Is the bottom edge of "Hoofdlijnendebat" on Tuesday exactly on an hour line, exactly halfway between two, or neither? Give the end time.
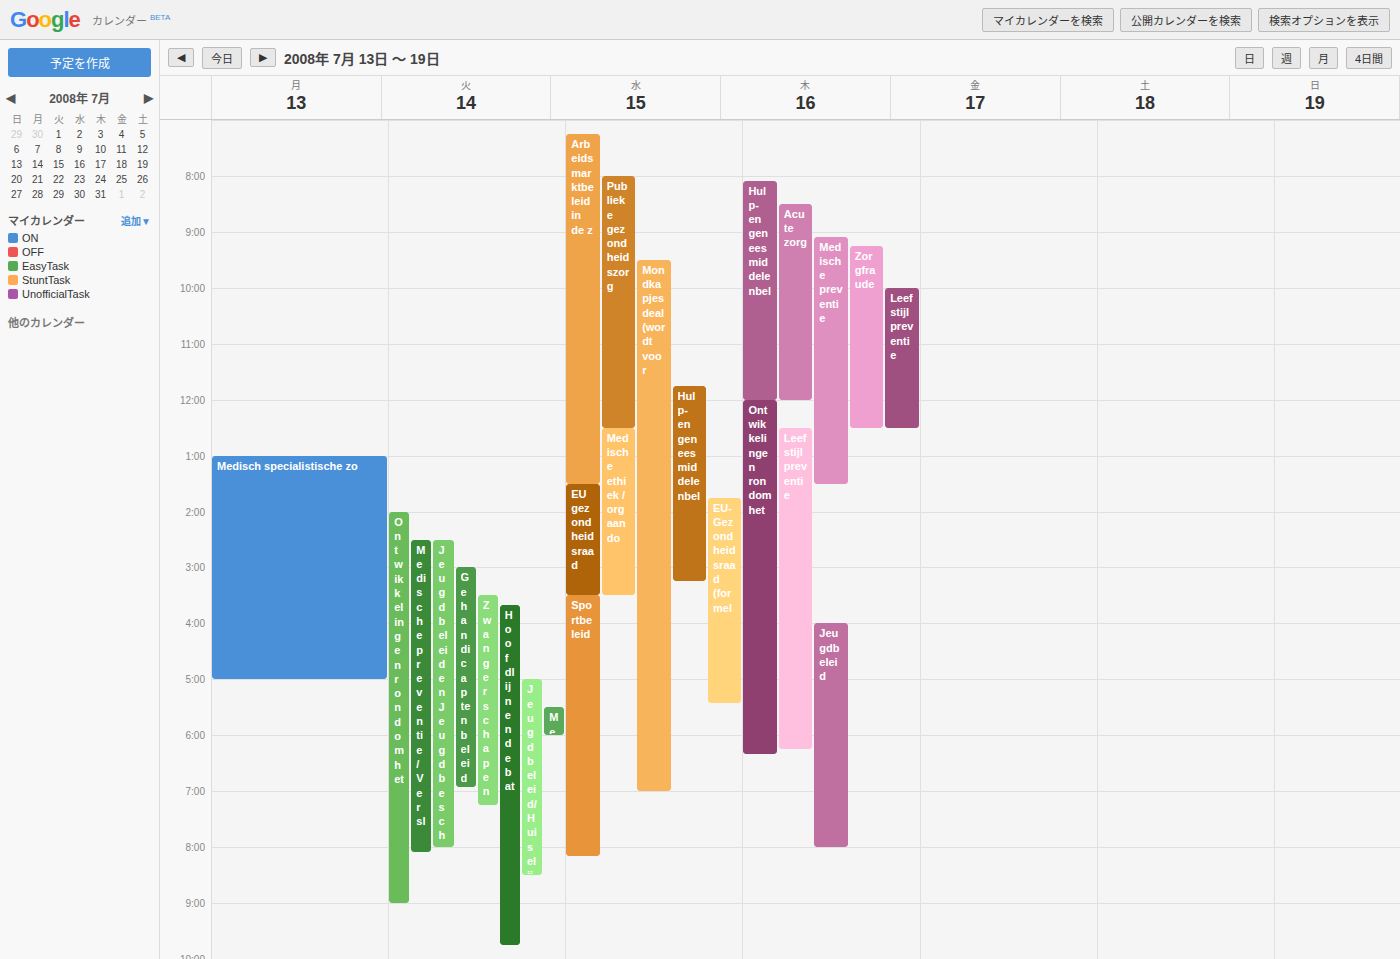
9:45 PM -- neither: three quarters of the way from the 9 PM line to the 10 PM line.